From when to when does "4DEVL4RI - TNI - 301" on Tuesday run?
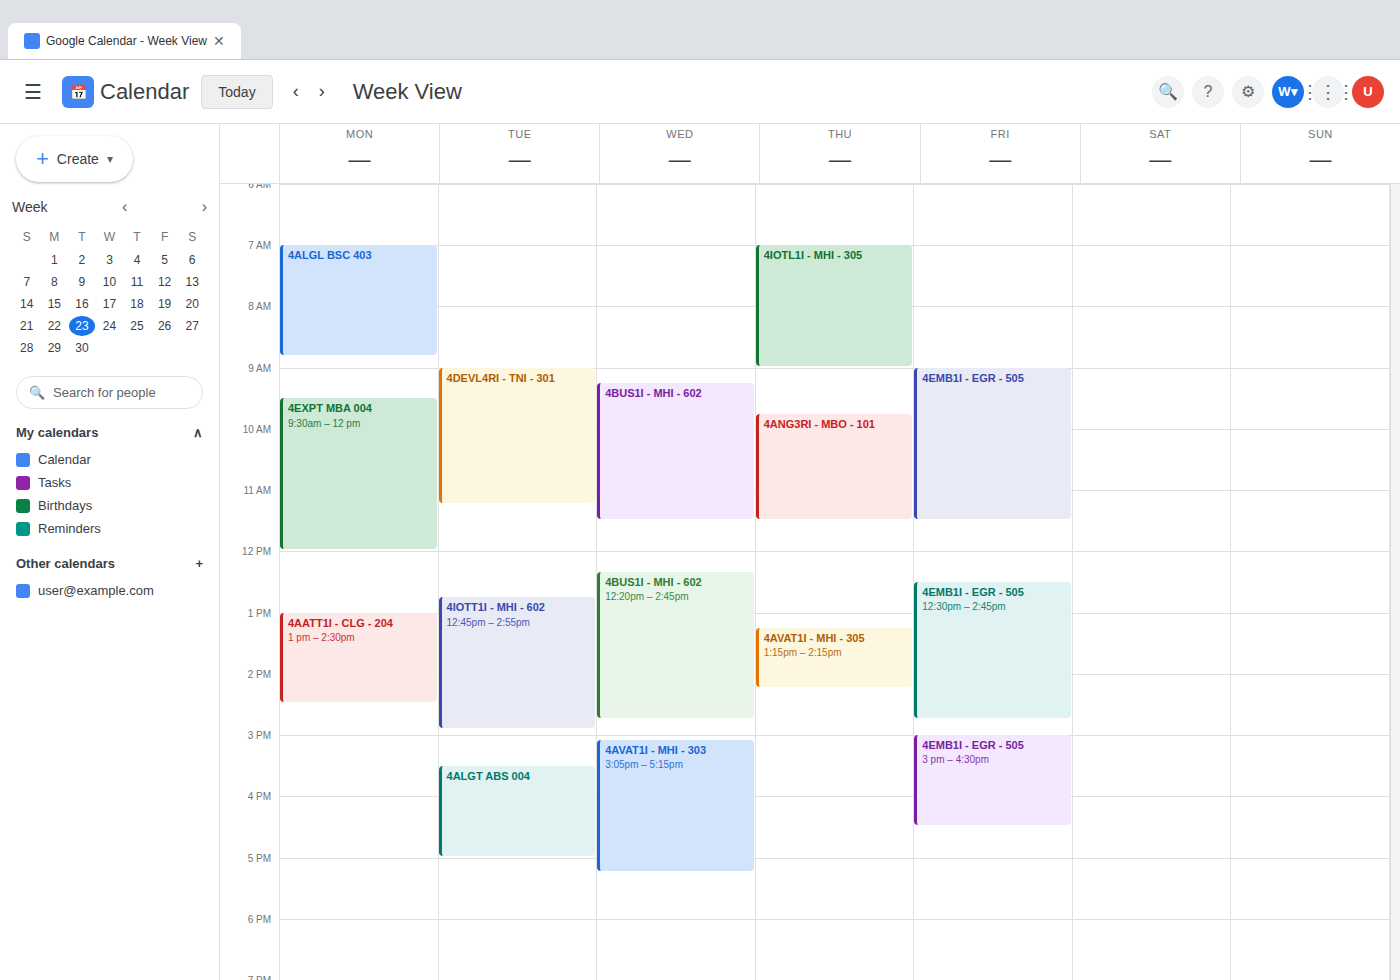
09:00 to 11:15